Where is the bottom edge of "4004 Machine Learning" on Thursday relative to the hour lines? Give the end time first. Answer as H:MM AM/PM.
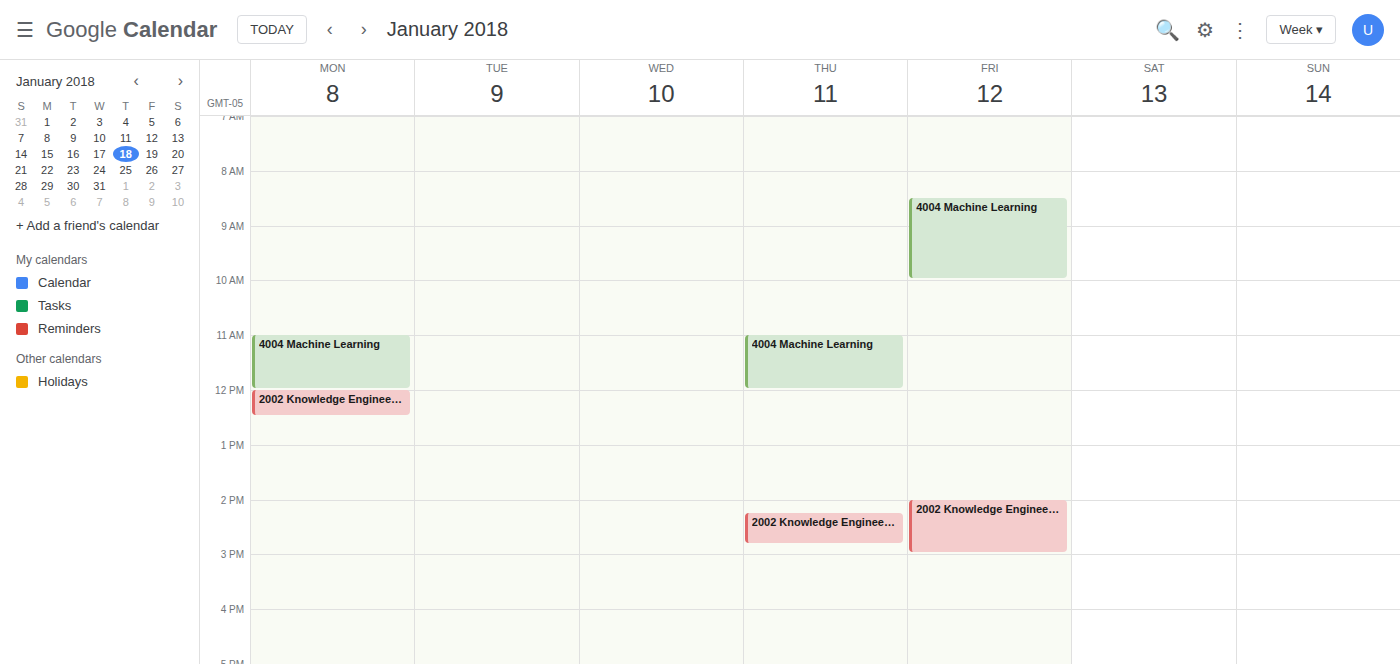
12:00 PM -- exactly on the 12 PM line.